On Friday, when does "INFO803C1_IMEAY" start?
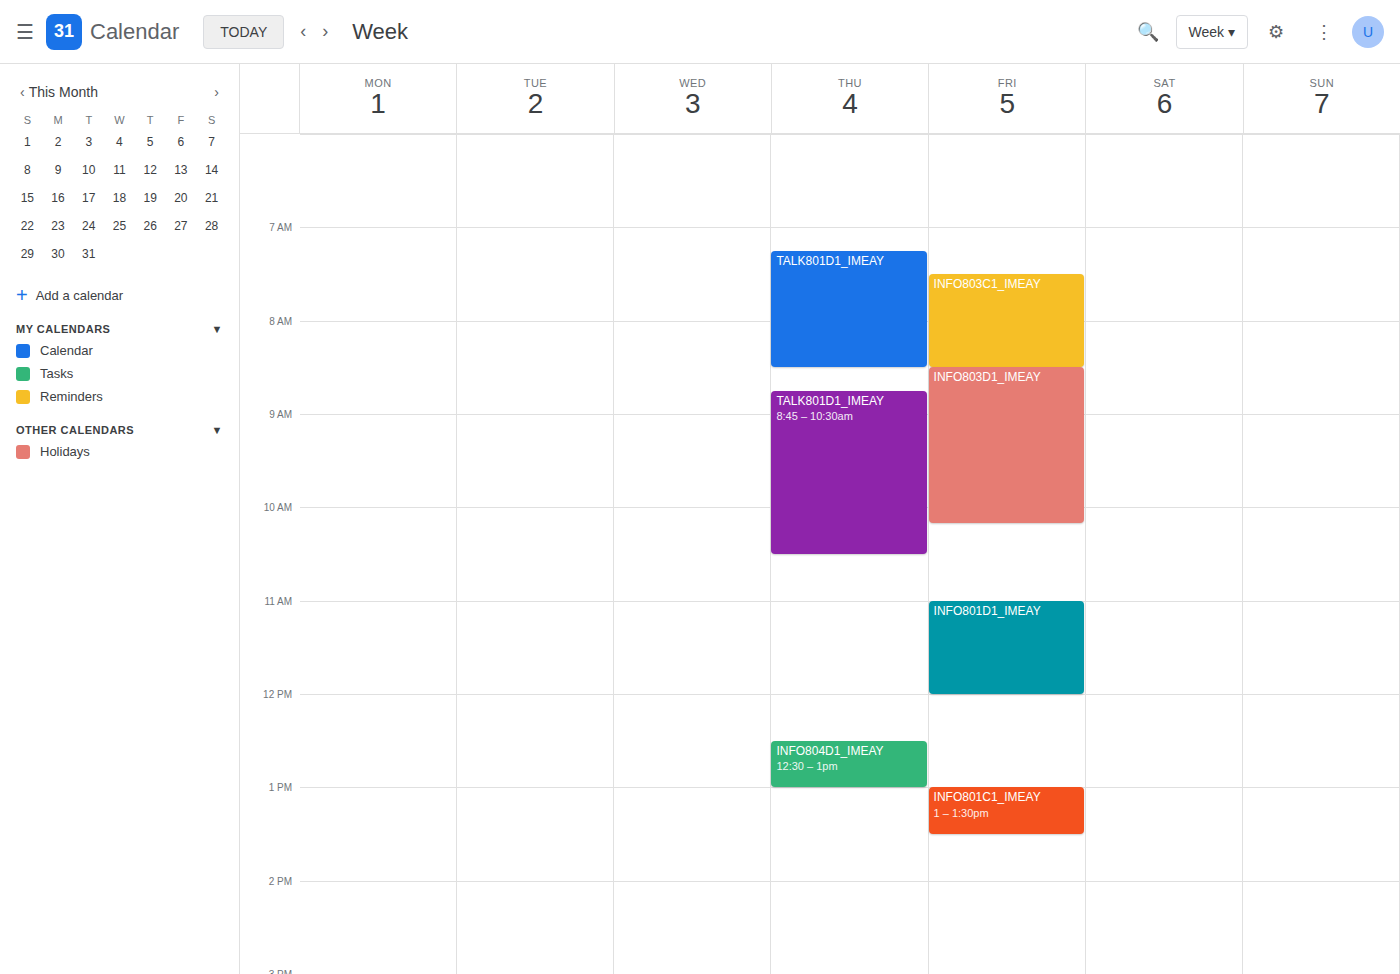
7:30 AM